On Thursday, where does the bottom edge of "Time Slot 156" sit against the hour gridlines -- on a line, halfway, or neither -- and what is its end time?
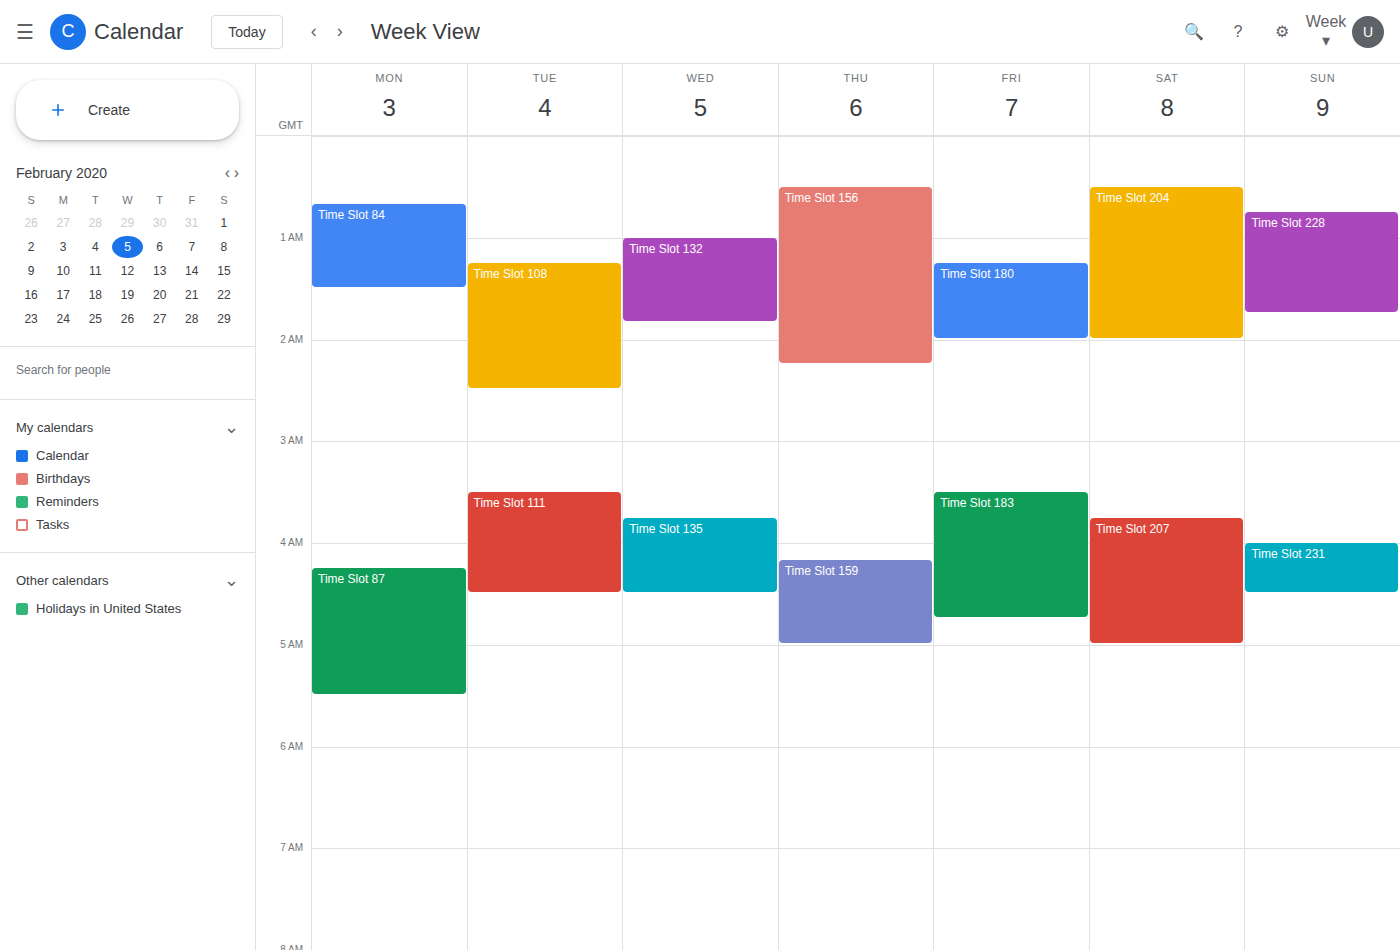
2:15 AM -- neither: a quarter of the way from the 2 AM line to the 3 AM line.